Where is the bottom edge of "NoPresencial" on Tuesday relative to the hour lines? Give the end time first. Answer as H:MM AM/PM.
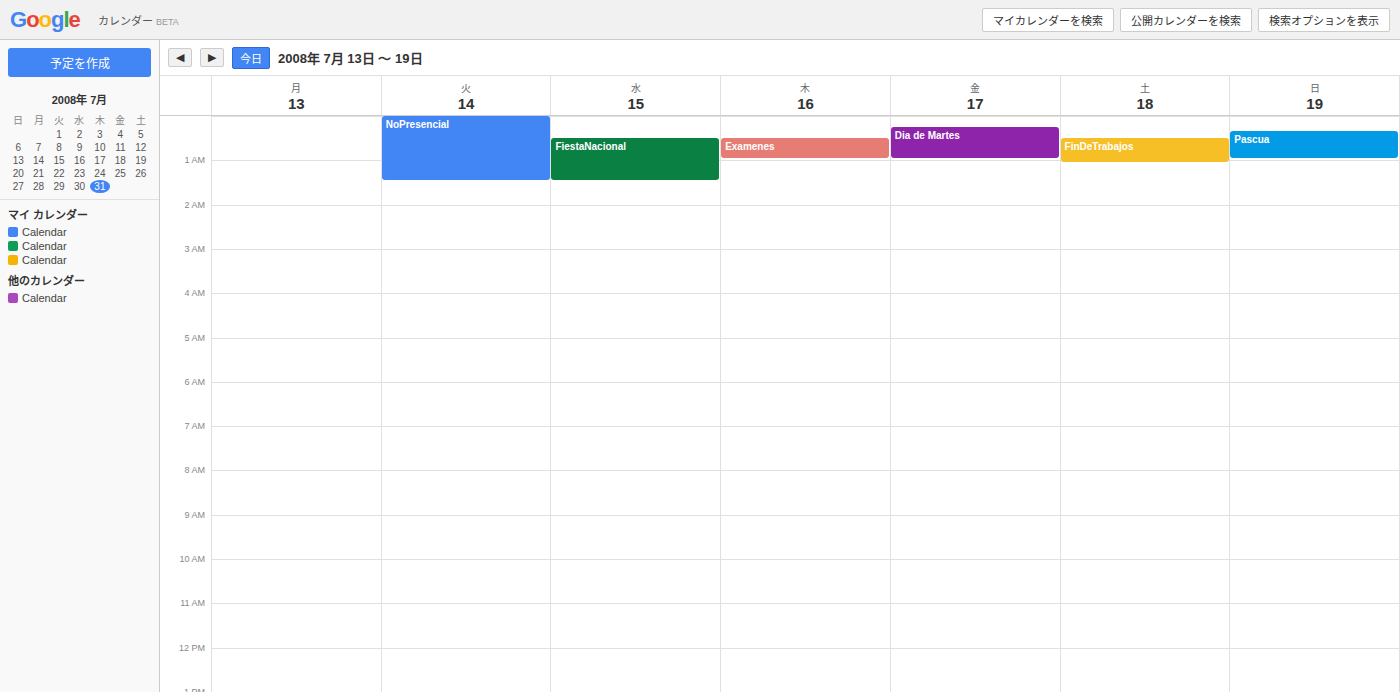
1:30 AM -- halfway between the 1 AM and 2 AM lines.